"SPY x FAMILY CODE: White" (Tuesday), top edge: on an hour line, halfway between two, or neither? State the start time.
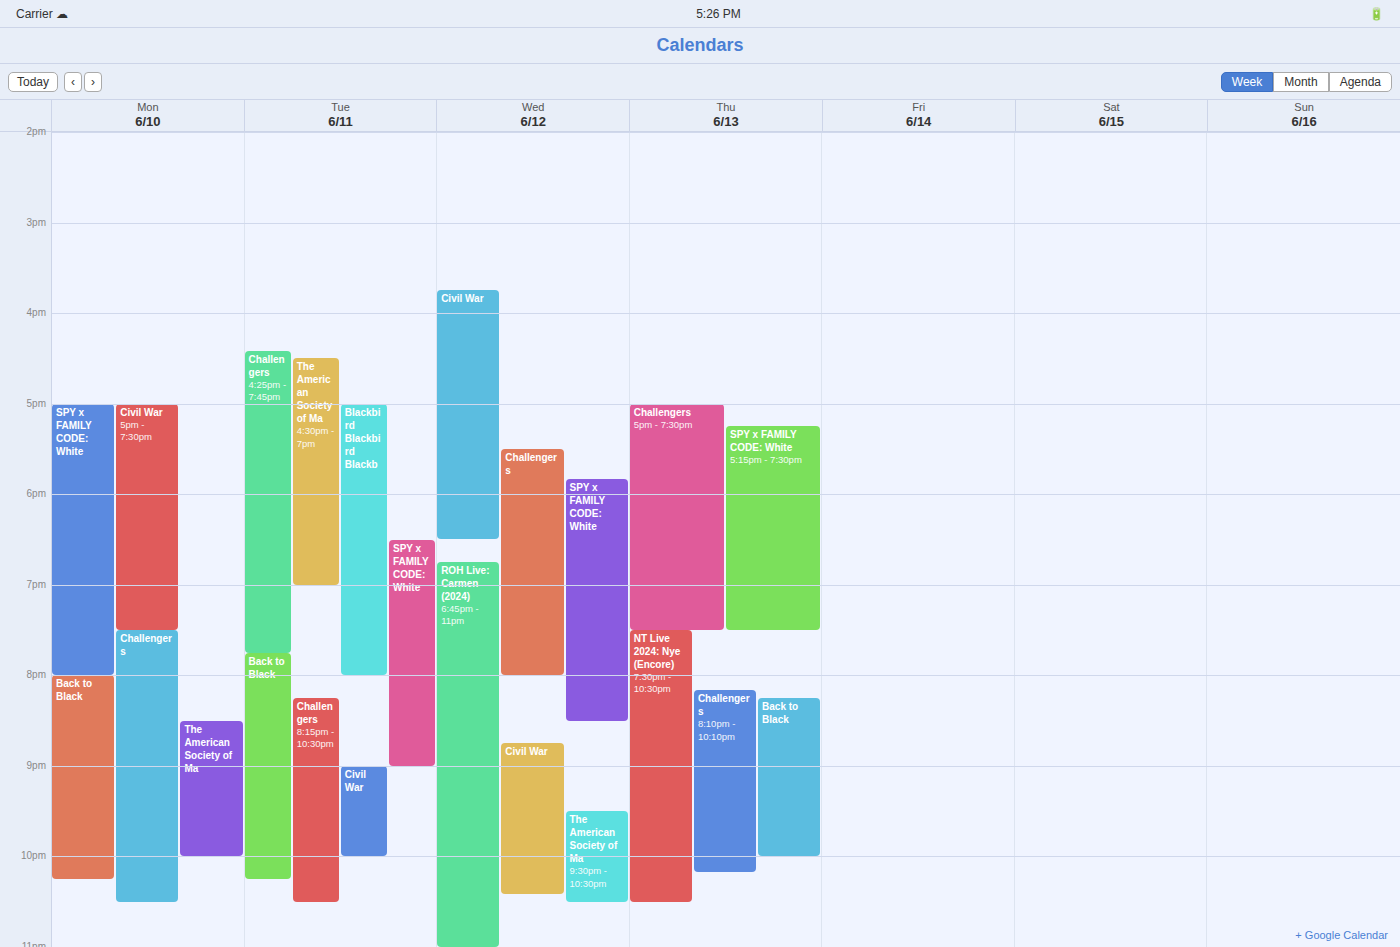
6:30 PM -- halfway between the 6 PM and 7 PM lines.